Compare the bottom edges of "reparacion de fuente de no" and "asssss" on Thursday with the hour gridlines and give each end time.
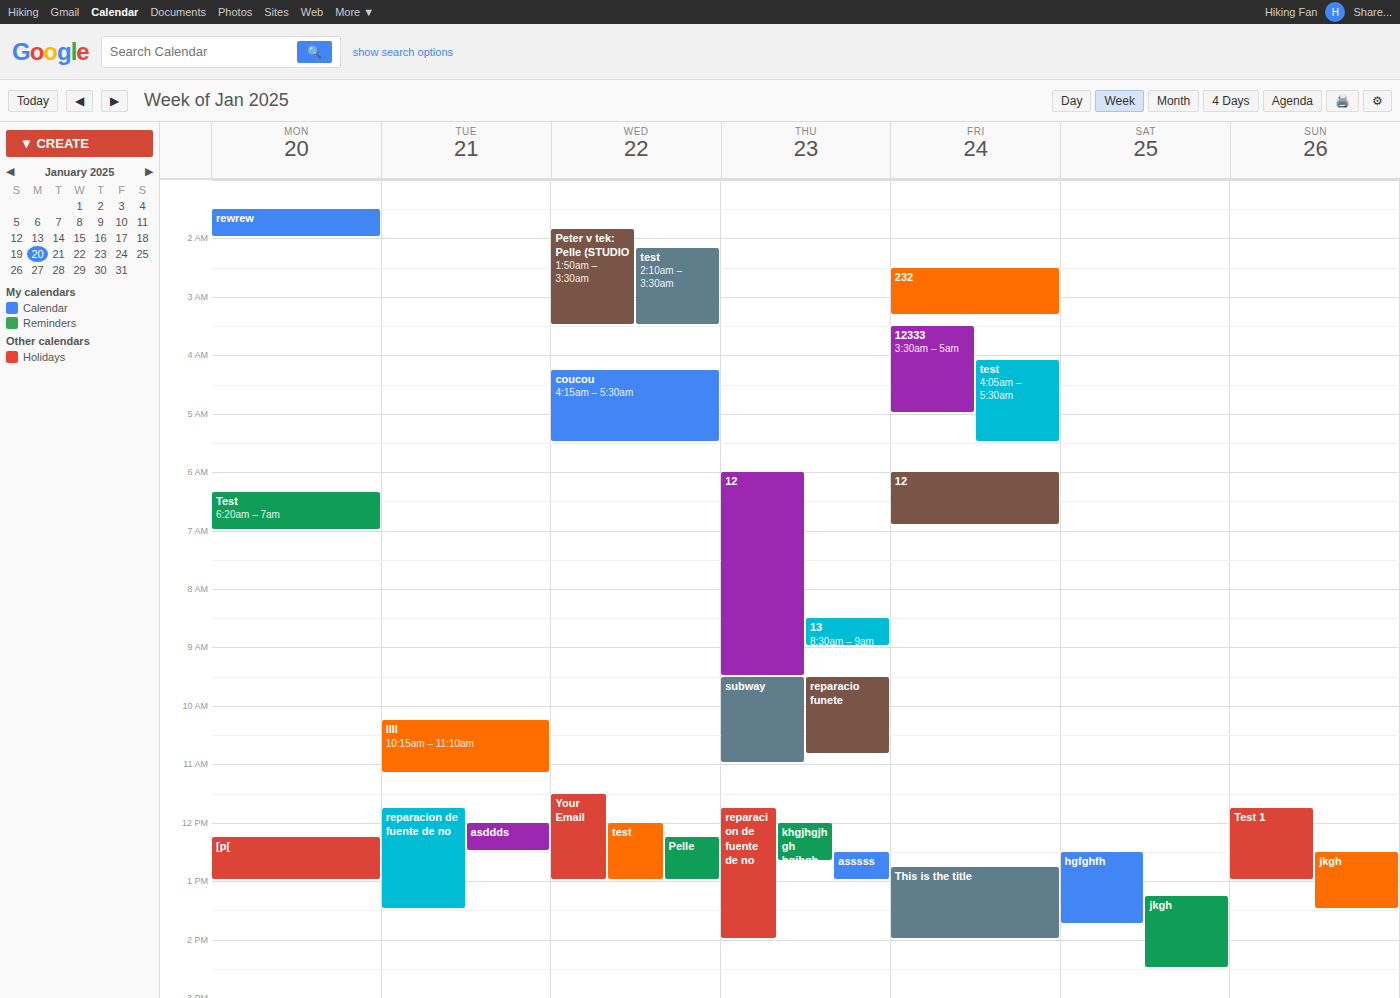
"reparacion de fuente de no": 2:00 PM, exactly on the 2 PM line. "asssss": 1:00 PM, exactly on the 1 PM line.